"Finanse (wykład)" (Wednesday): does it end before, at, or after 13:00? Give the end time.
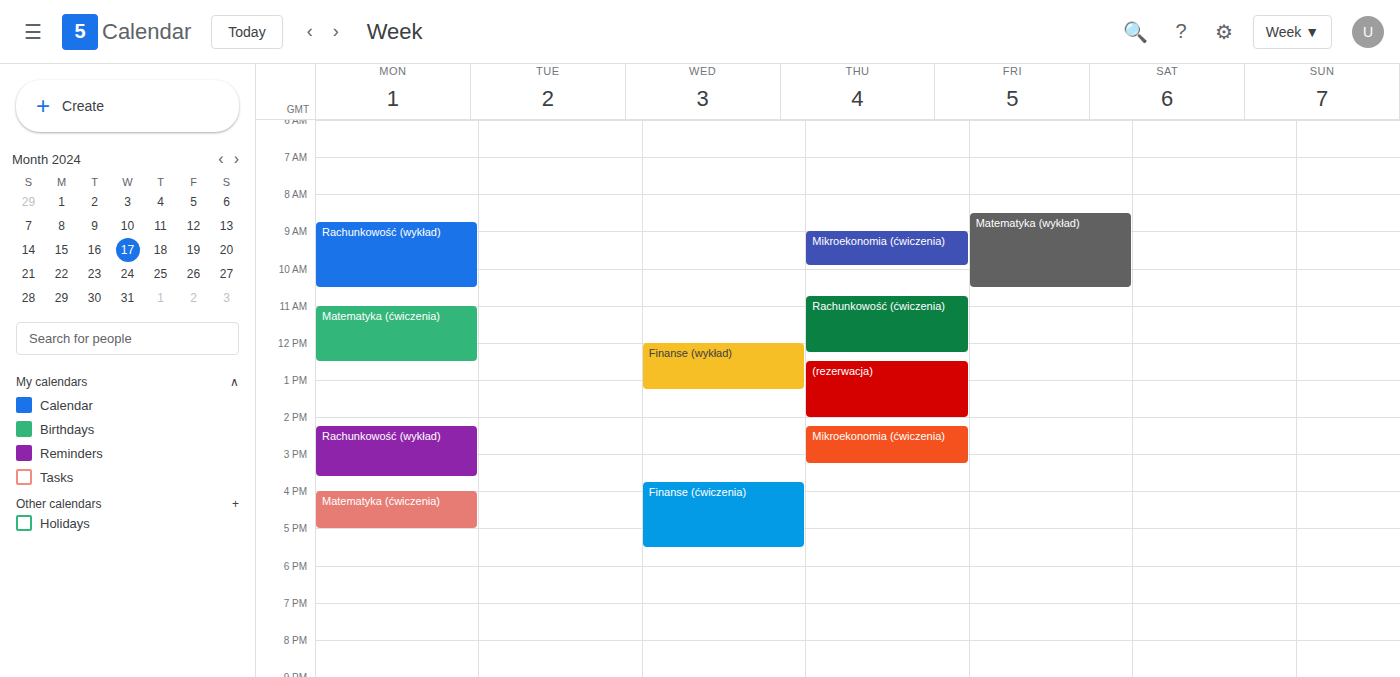
13:15 -- after 13:00, 15 minutes below the 13:00 line.